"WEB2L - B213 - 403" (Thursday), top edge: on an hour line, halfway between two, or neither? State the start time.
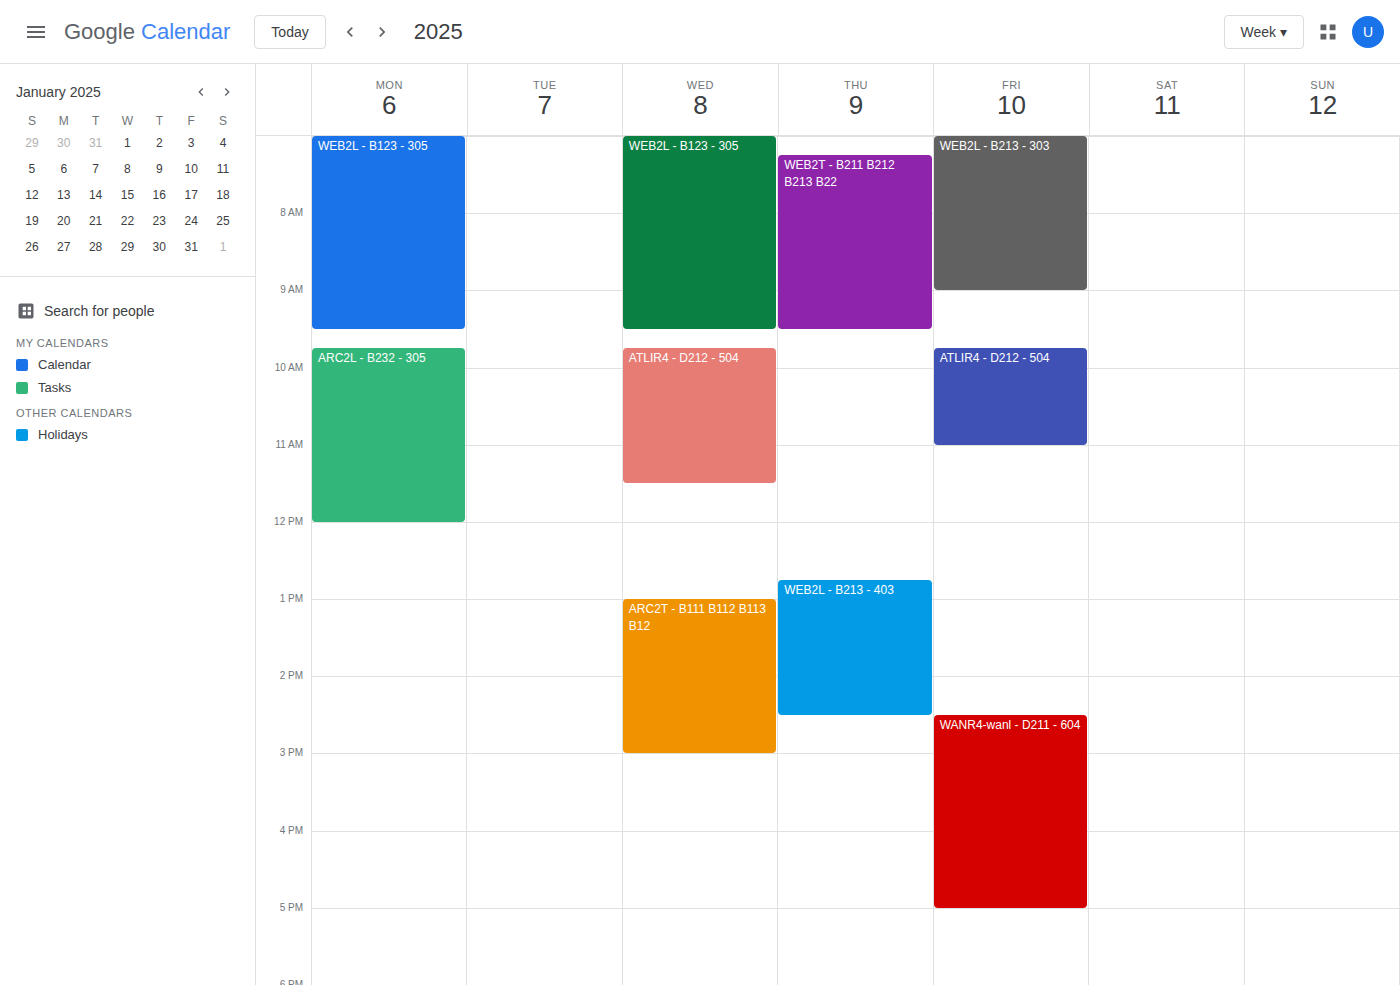
12:45 -- neither: three quarters of the way from the 12:00 line to the 13:00 line.